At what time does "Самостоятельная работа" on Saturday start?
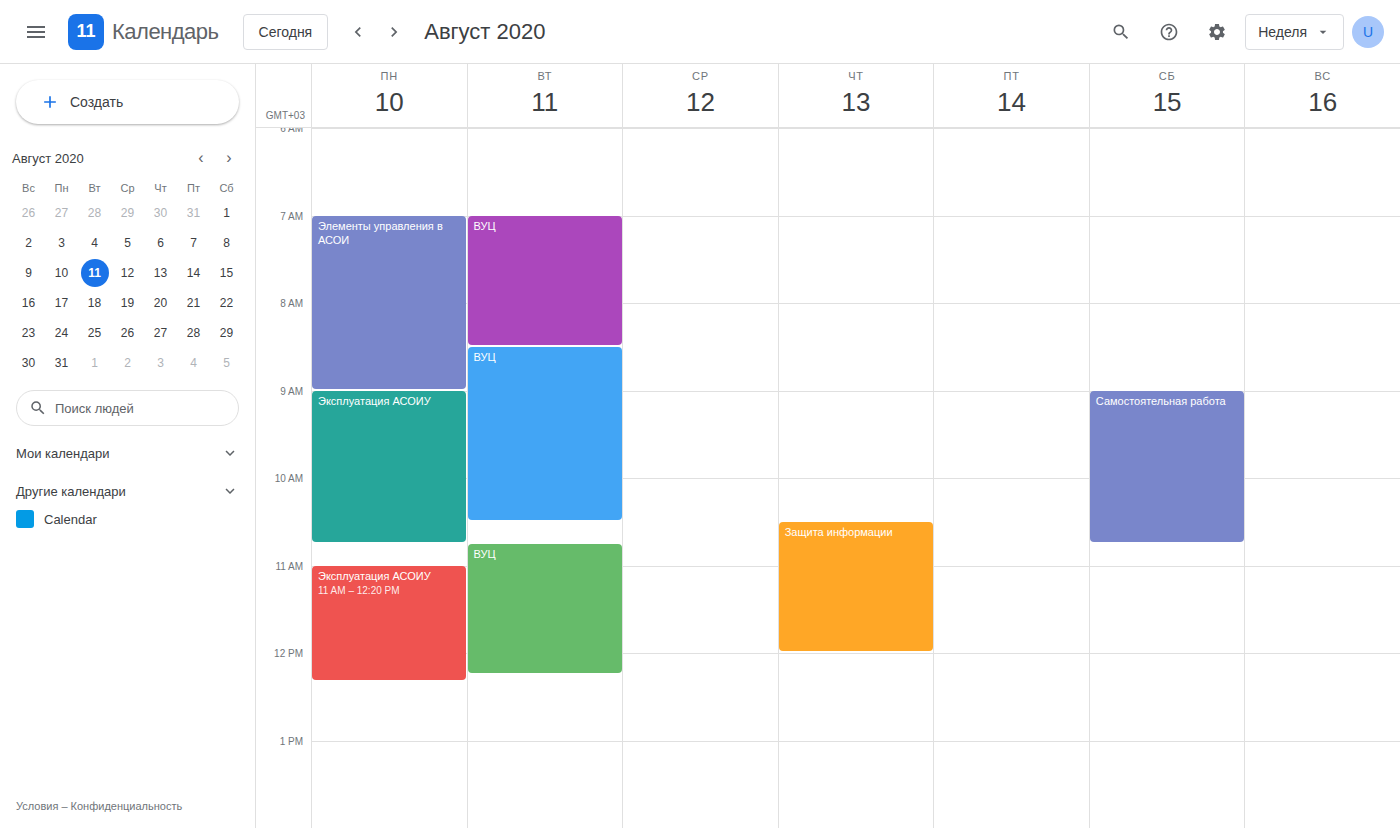
9:00 AM